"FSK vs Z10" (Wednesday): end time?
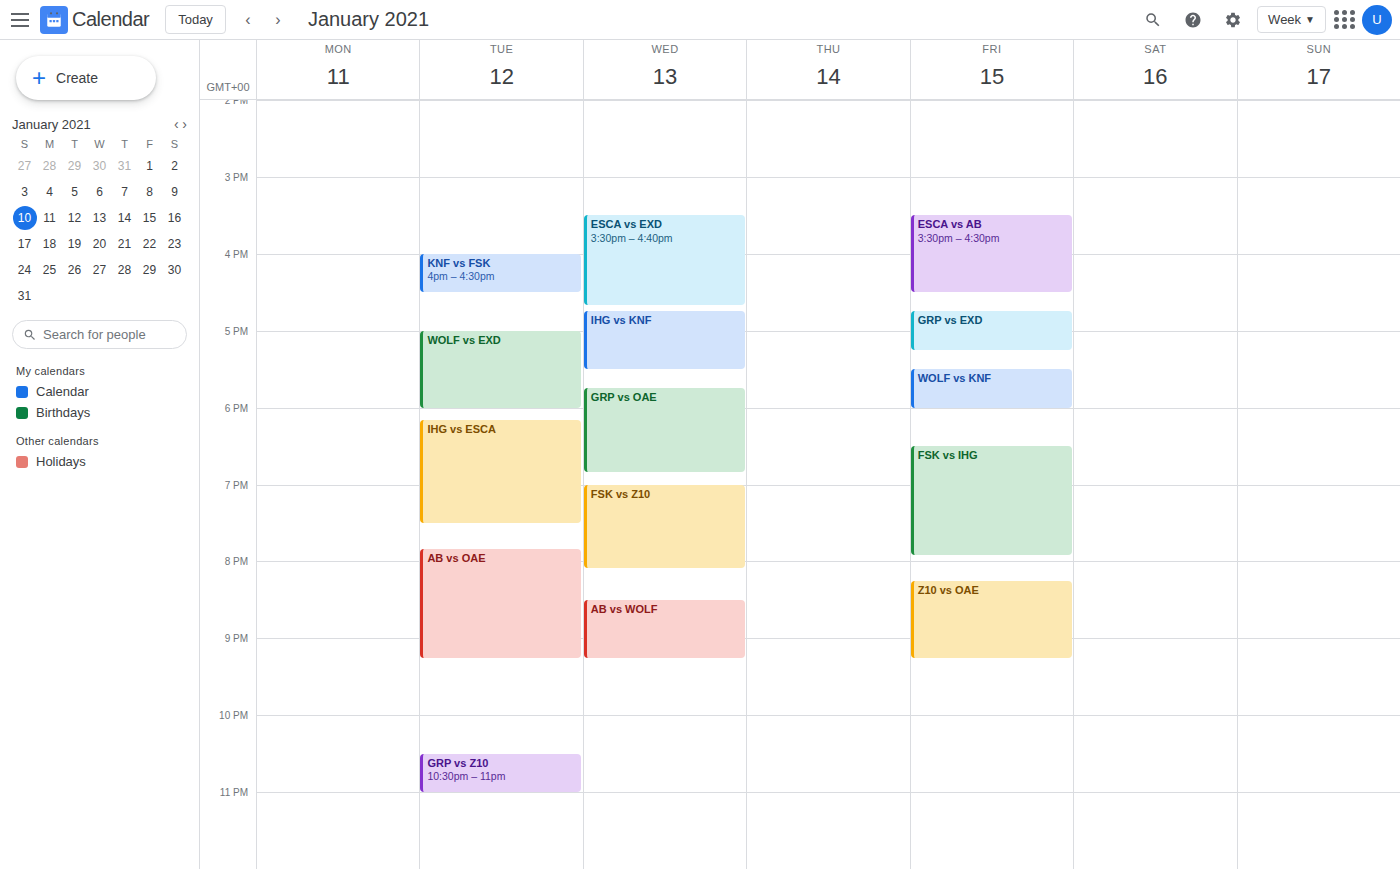
8:05 PM